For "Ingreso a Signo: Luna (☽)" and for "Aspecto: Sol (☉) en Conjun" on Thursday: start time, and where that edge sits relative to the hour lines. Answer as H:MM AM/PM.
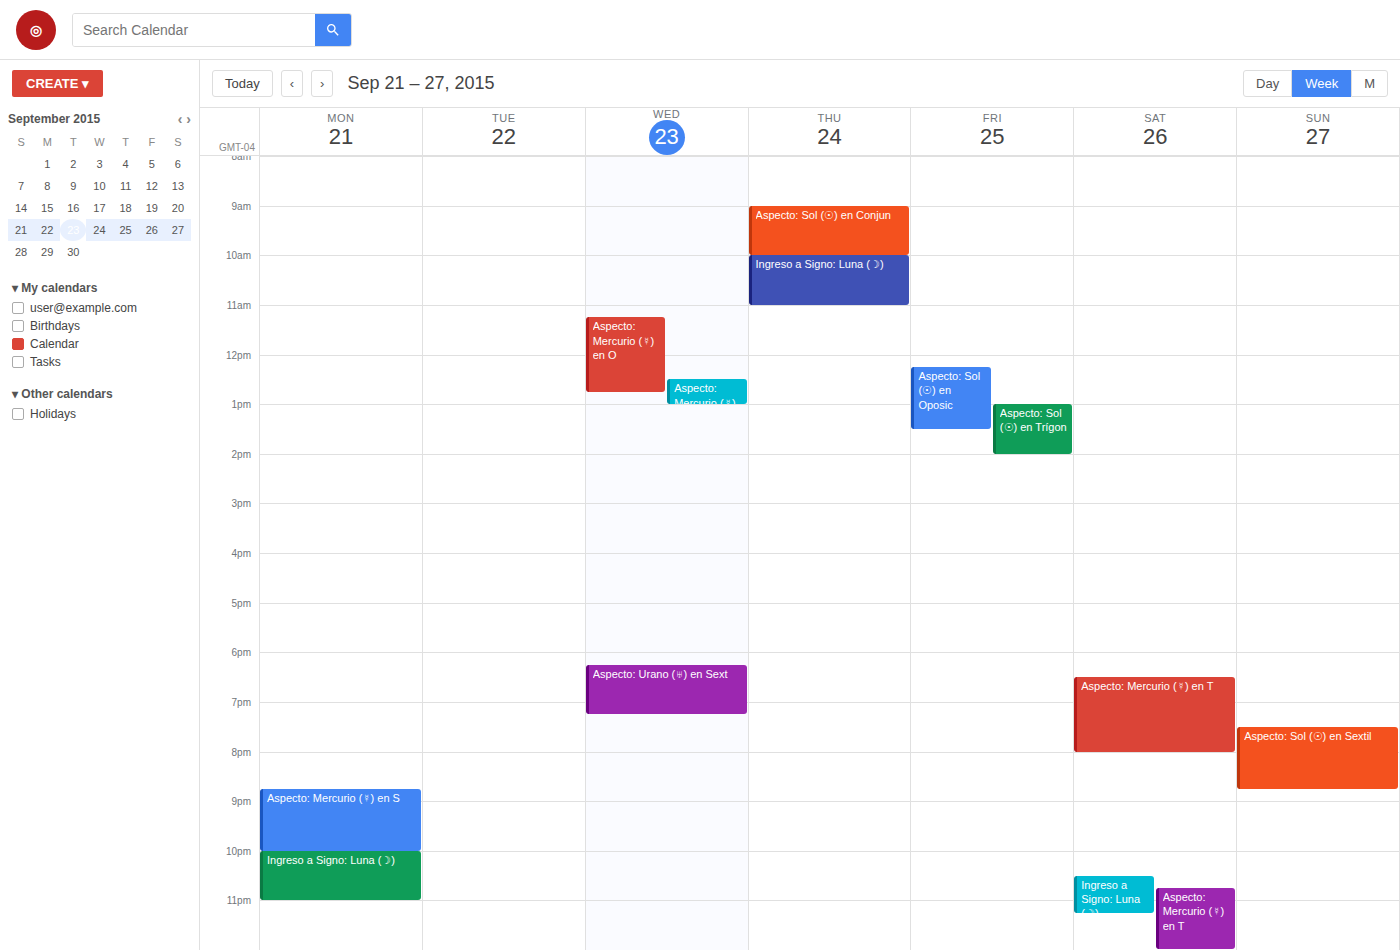
"Ingreso a Signo: Luna (☽)": 10:00 AM, exactly on the 10 AM line. "Aspecto: Sol (☉) en Conjun": 9:00 AM, exactly on the 9 AM line.